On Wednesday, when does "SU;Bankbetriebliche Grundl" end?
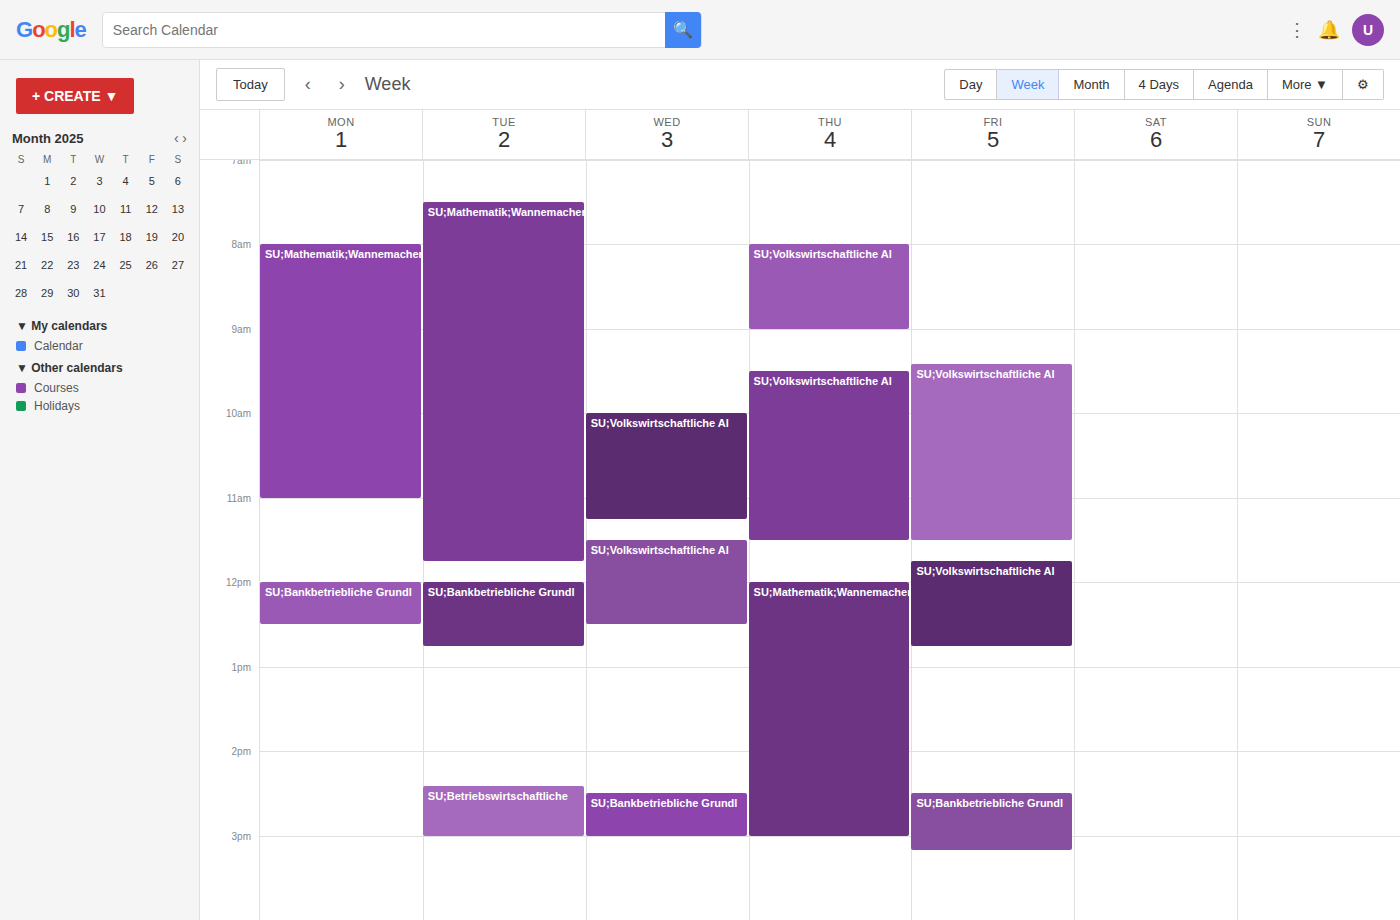
3:00 PM